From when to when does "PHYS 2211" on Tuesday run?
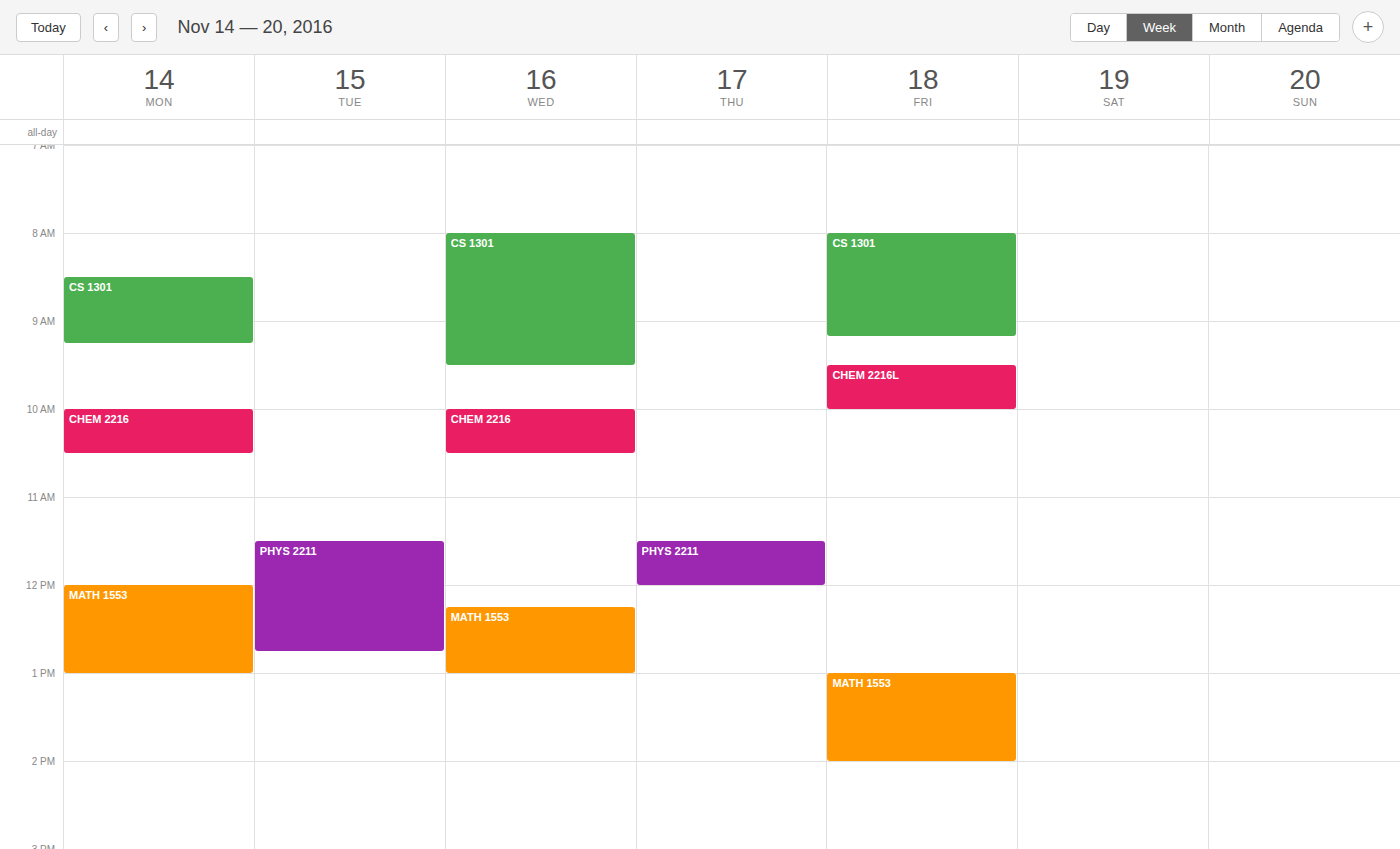
11:30 AM to 12:45 PM